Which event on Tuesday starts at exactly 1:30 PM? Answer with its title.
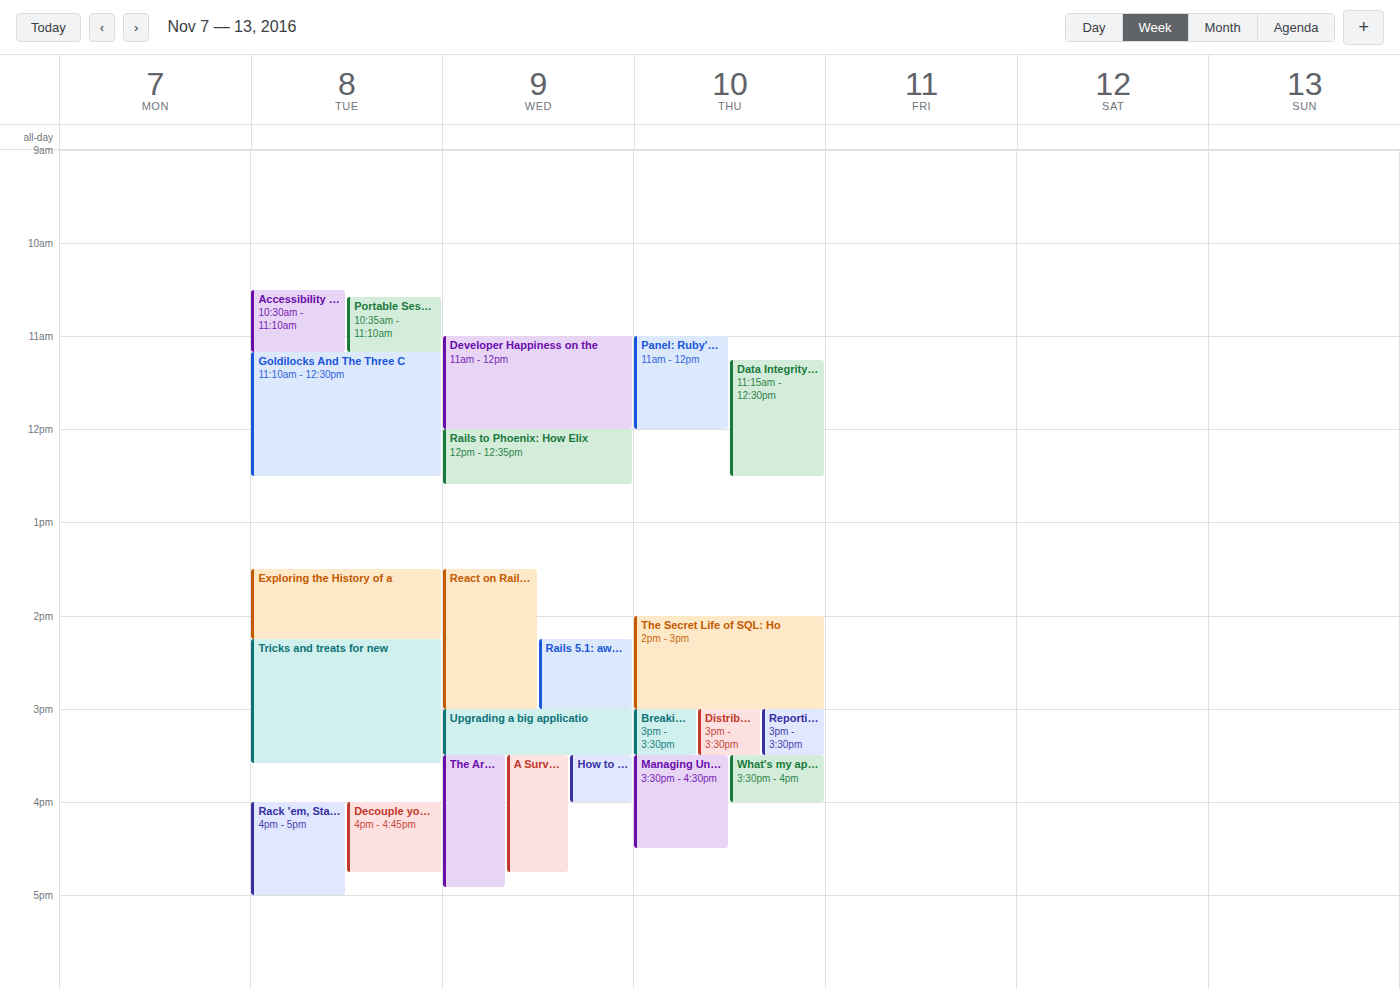
"Exploring the History of a"